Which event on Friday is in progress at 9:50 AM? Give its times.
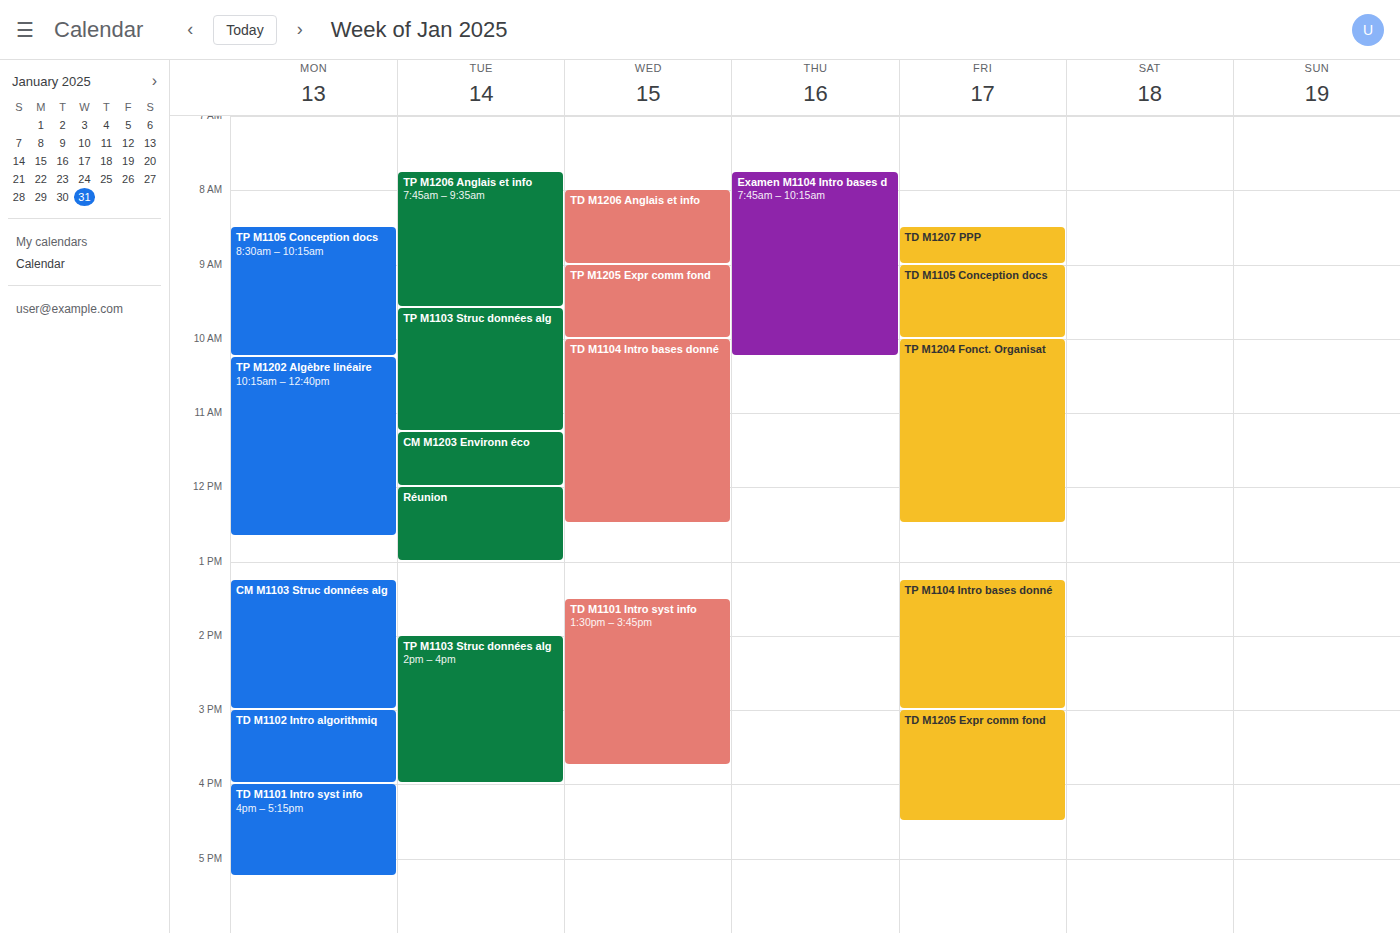
"TD M1105 Conception docs", 9:00 AM to 10:00 AM